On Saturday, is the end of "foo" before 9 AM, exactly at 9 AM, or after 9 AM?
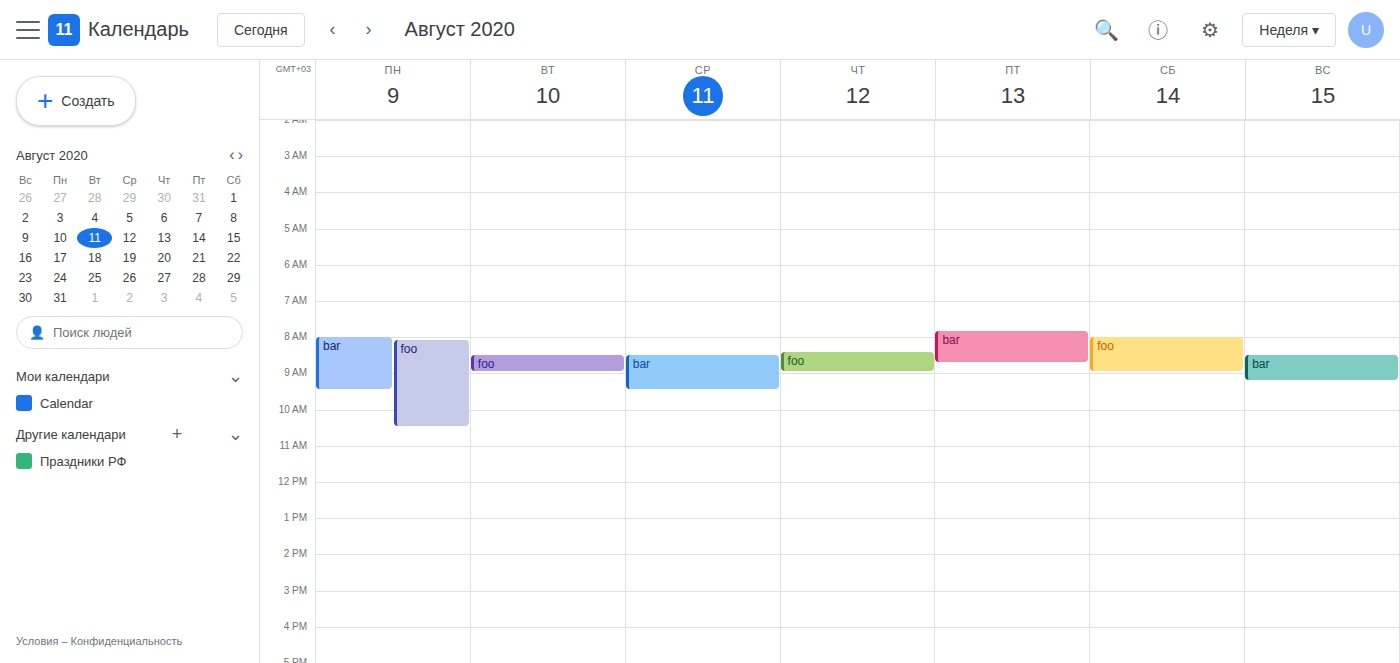
9:00 AM -- exactly at 9 AM, on the 9 AM line.